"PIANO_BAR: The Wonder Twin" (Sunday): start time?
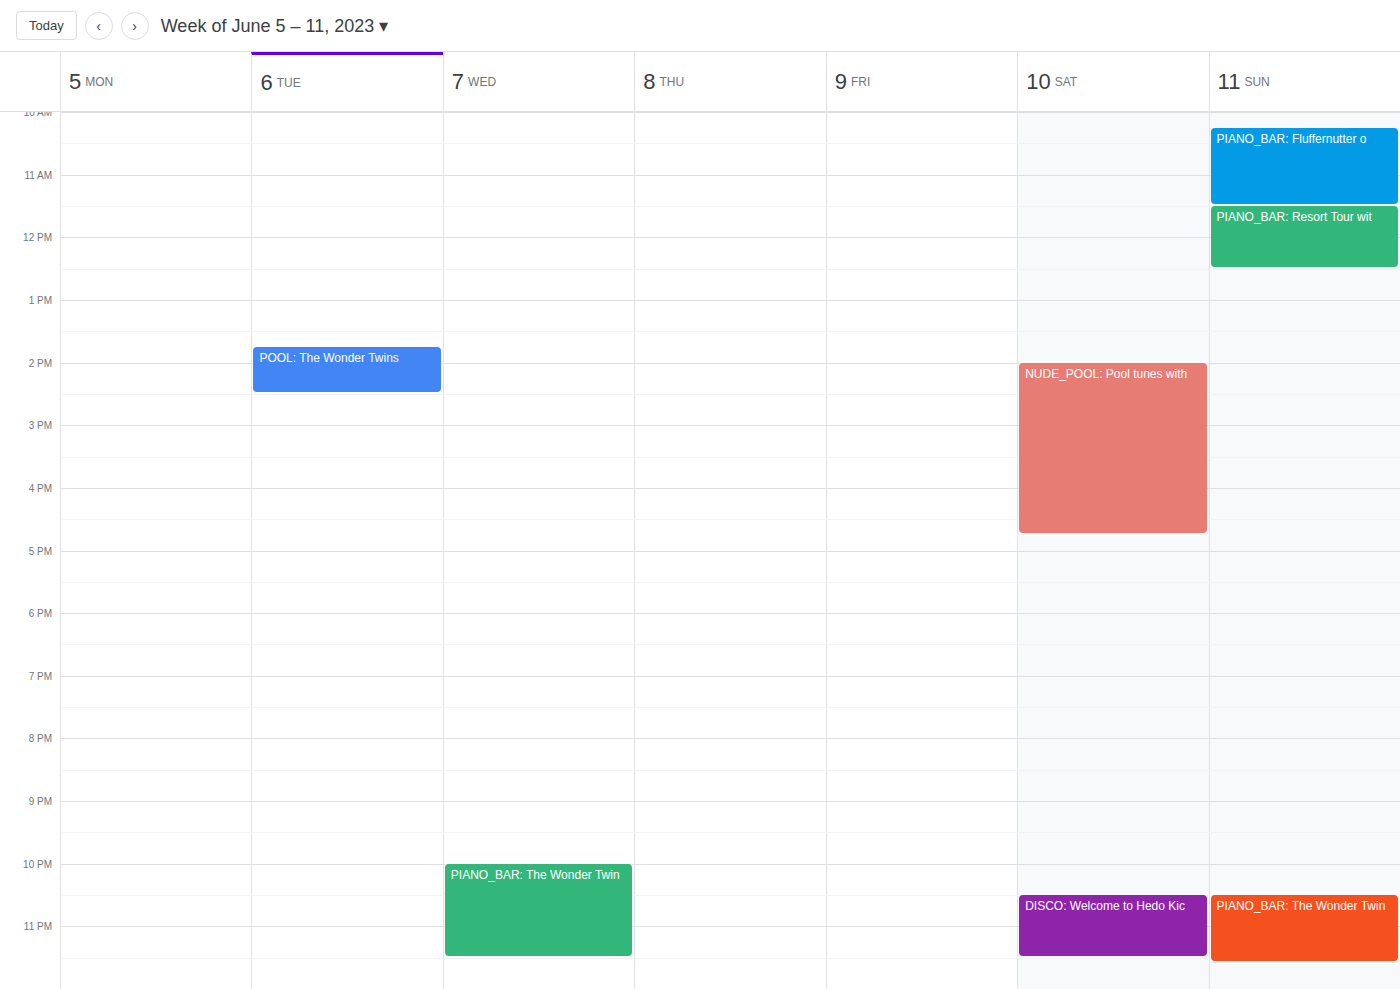
10:30 PM